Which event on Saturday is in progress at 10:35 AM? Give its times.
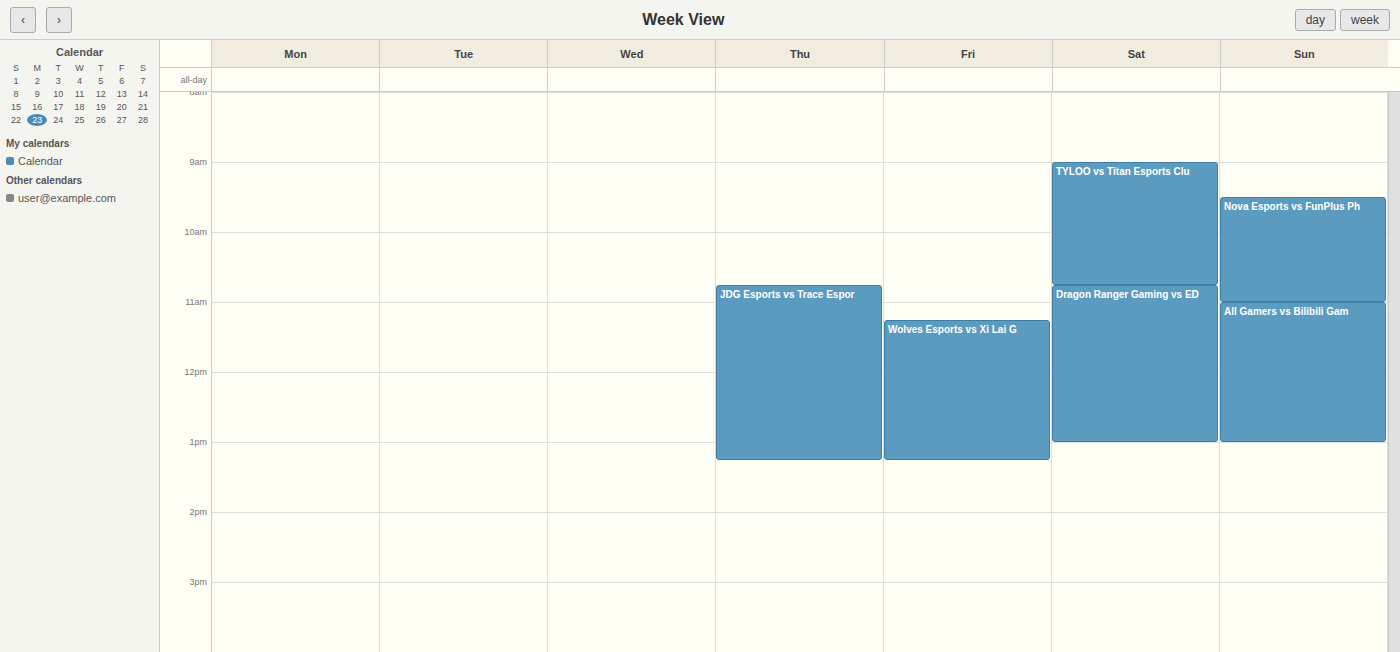
"TYLOO vs Titan Esports Clu", 9:00 AM to 10:45 AM